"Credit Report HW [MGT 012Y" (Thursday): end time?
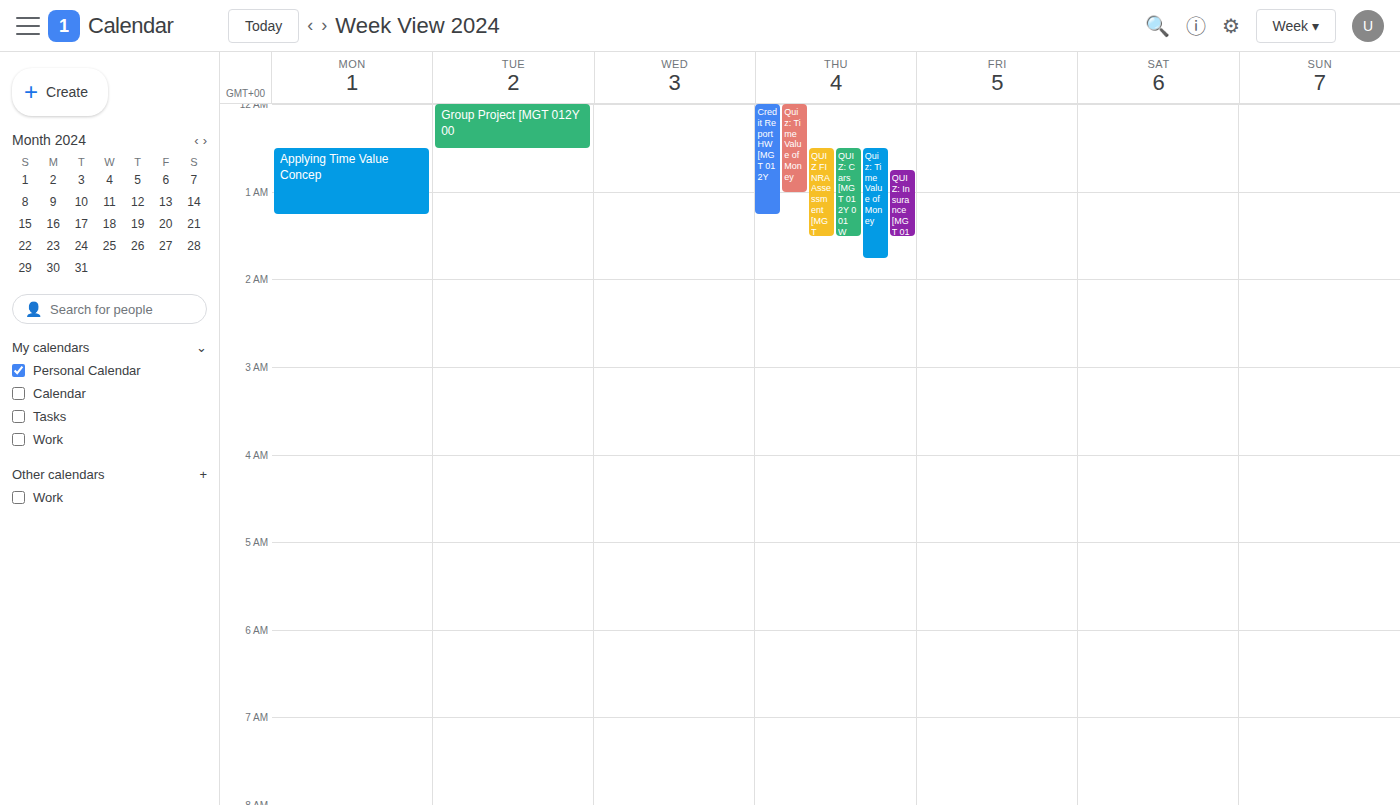
1:15 AM